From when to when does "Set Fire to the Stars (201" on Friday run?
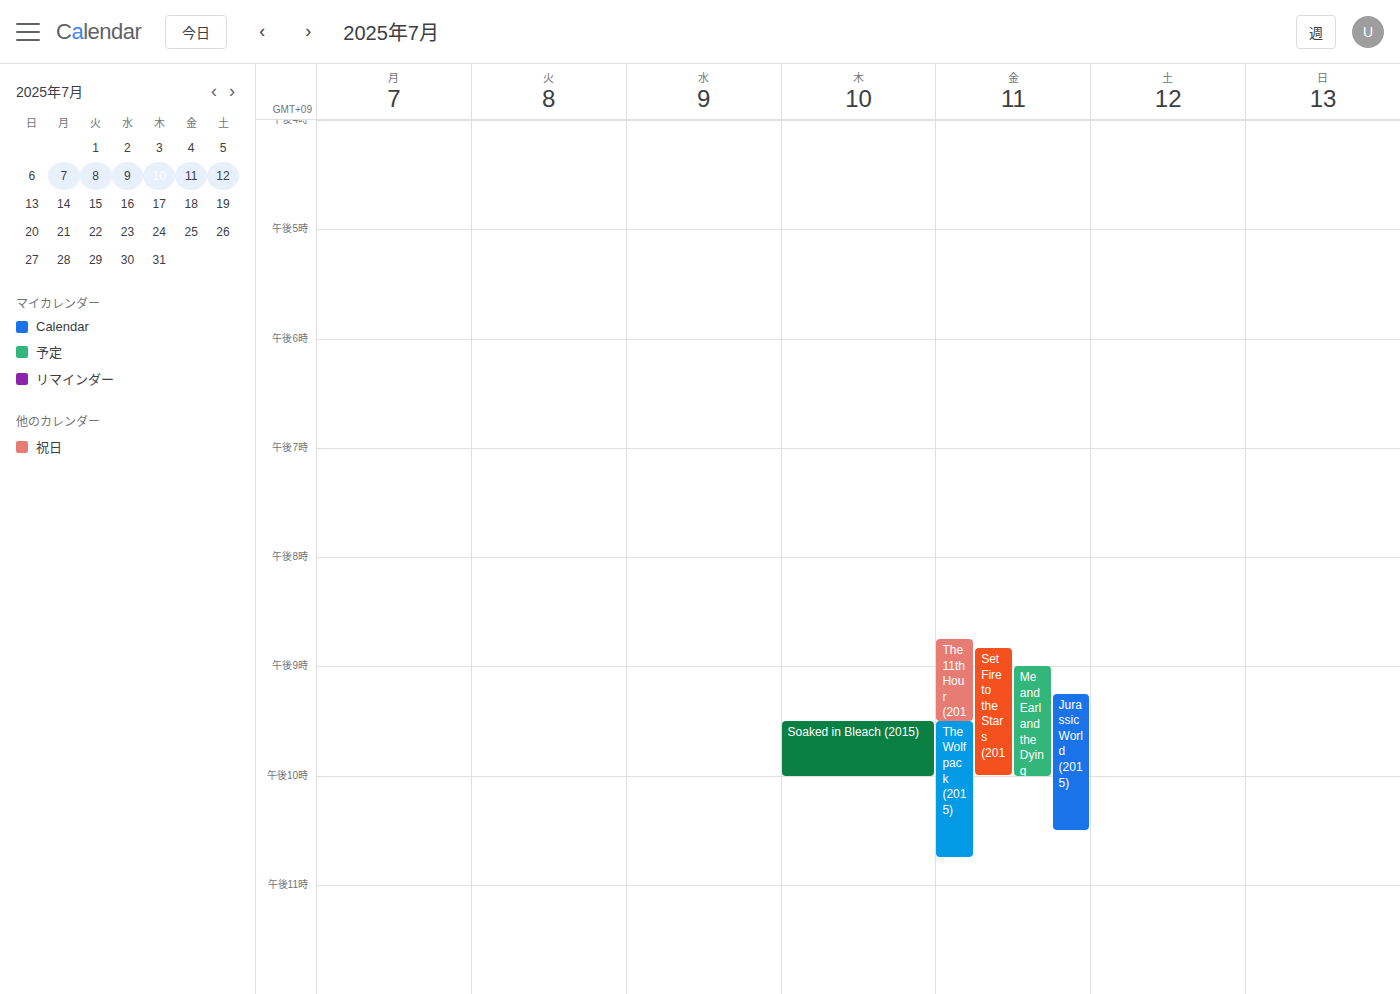
8:50 PM to 10:00 PM